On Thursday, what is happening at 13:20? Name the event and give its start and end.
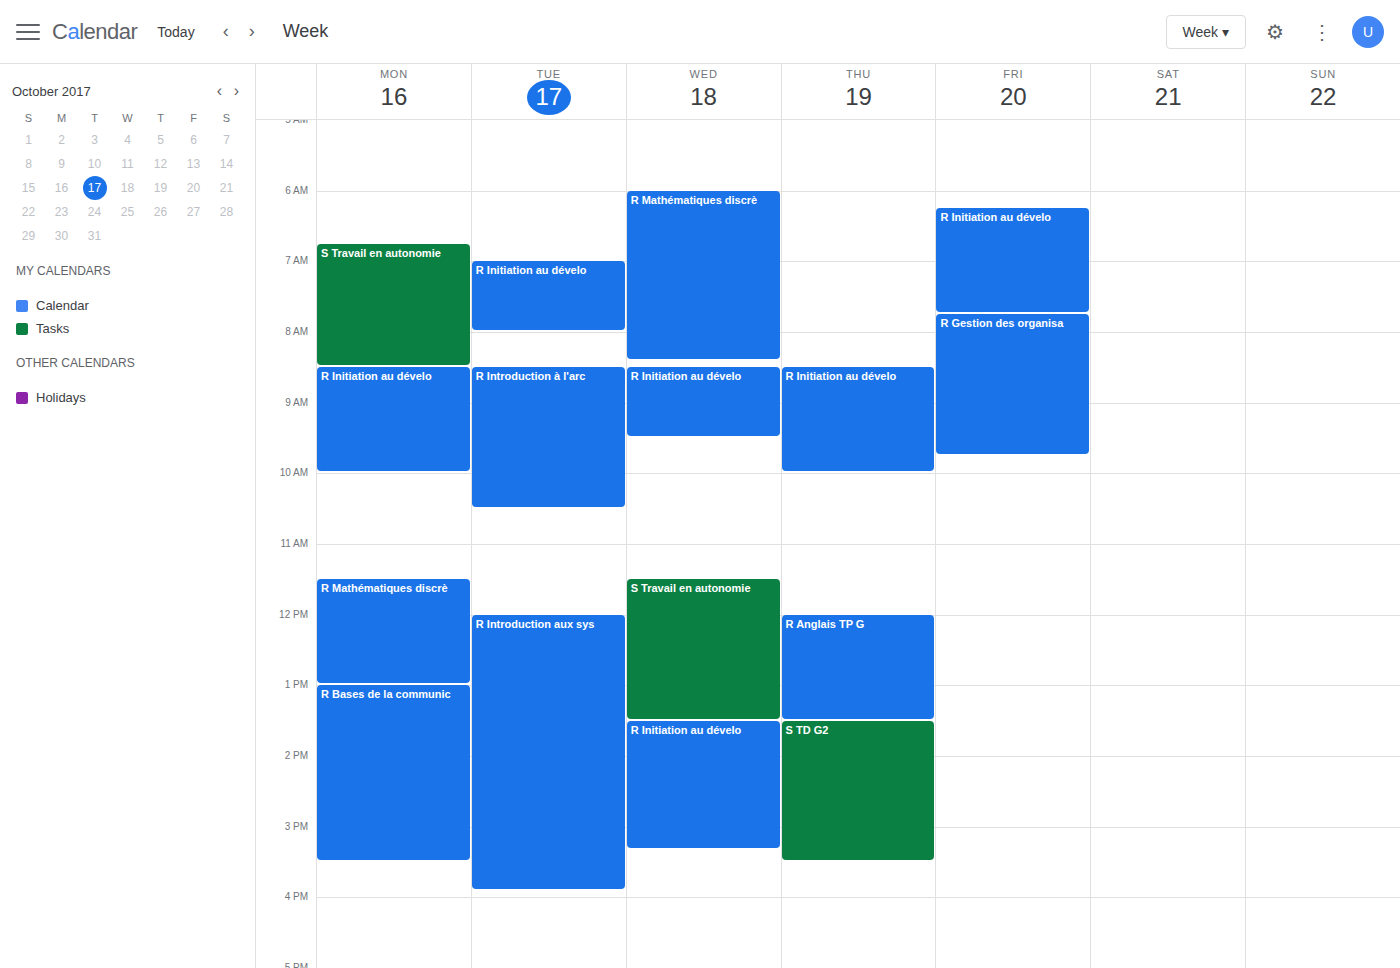
"R Anglais TP G", 12:00 to 13:30